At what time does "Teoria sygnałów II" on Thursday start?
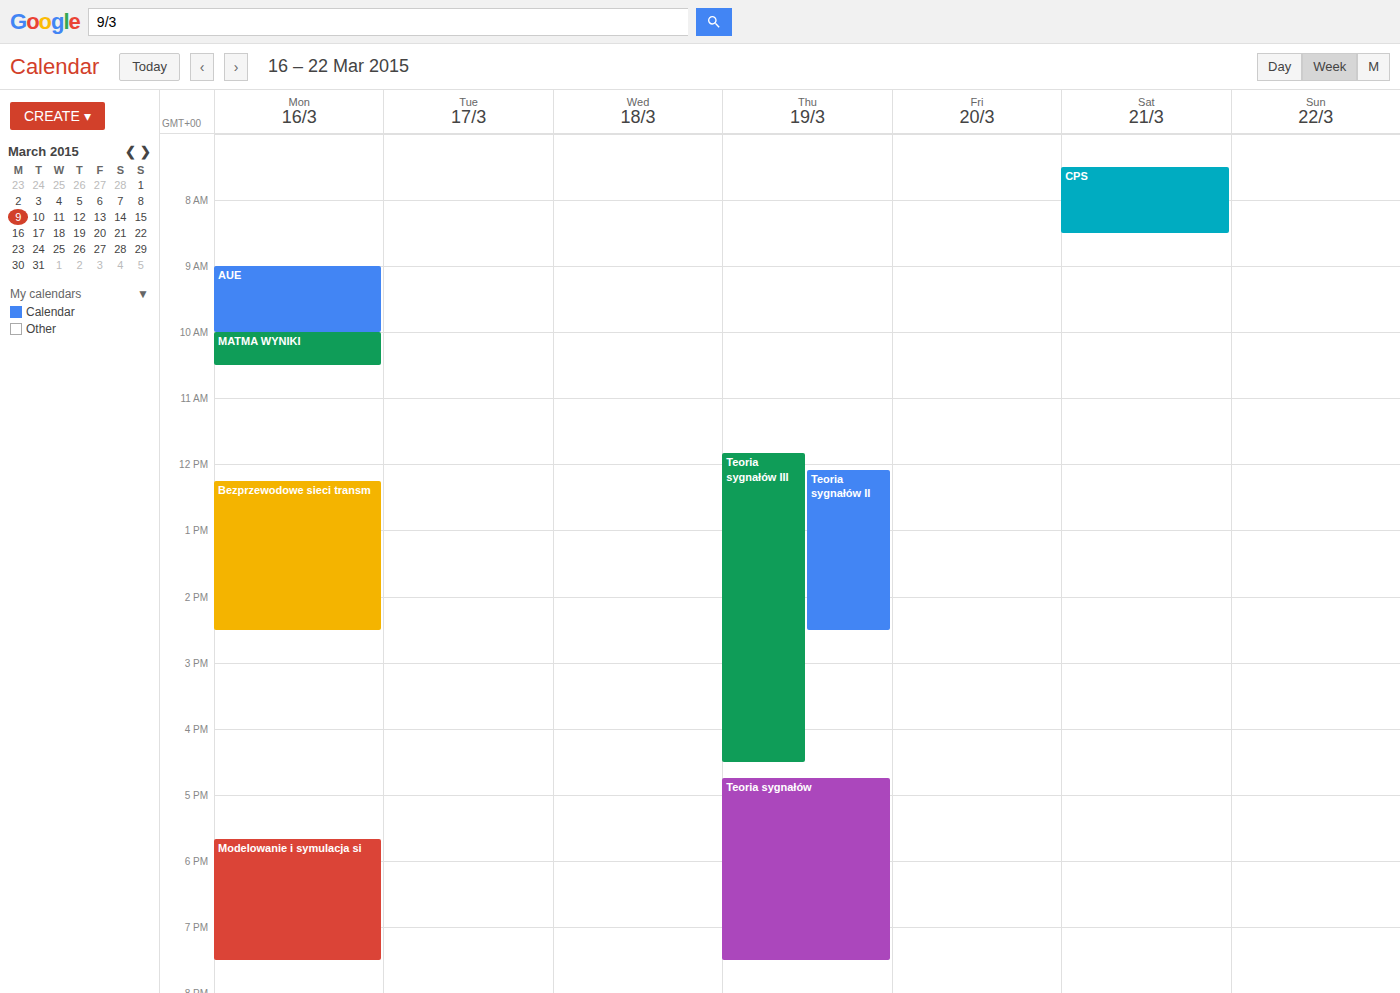
12:05 PM